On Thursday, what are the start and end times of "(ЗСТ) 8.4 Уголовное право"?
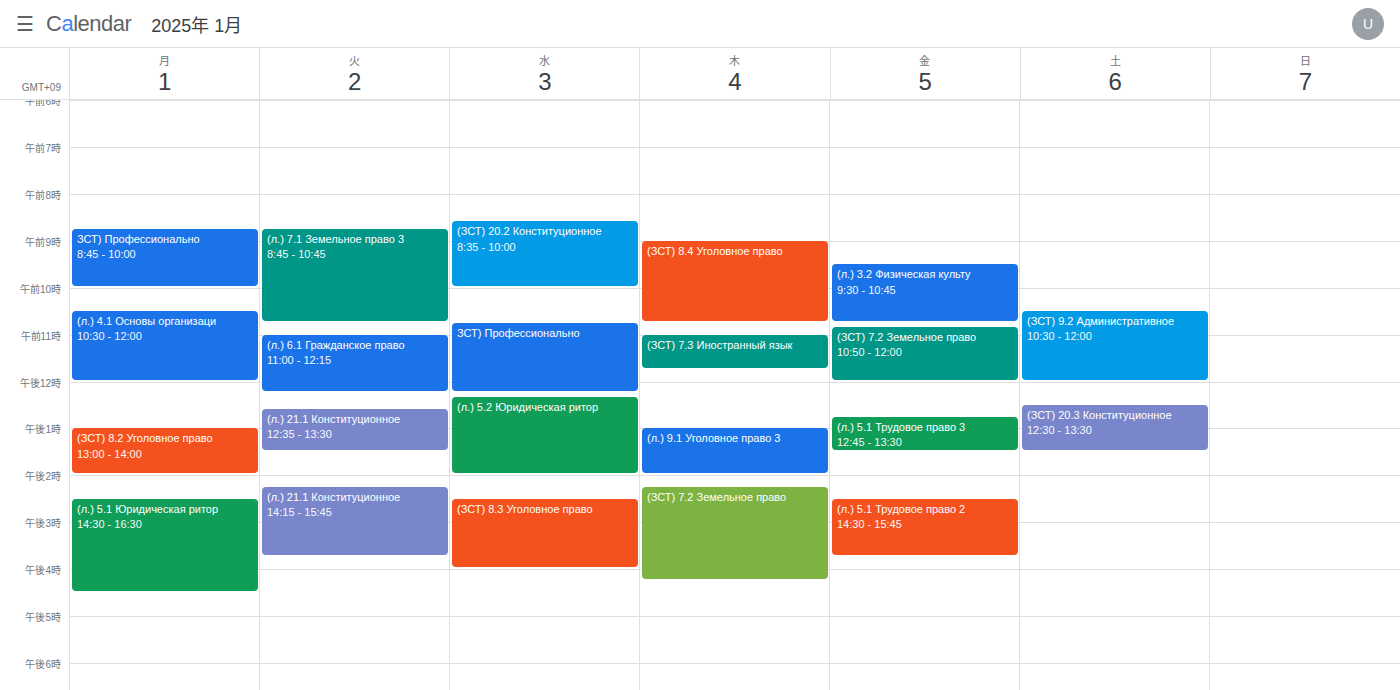
09:00 to 10:45